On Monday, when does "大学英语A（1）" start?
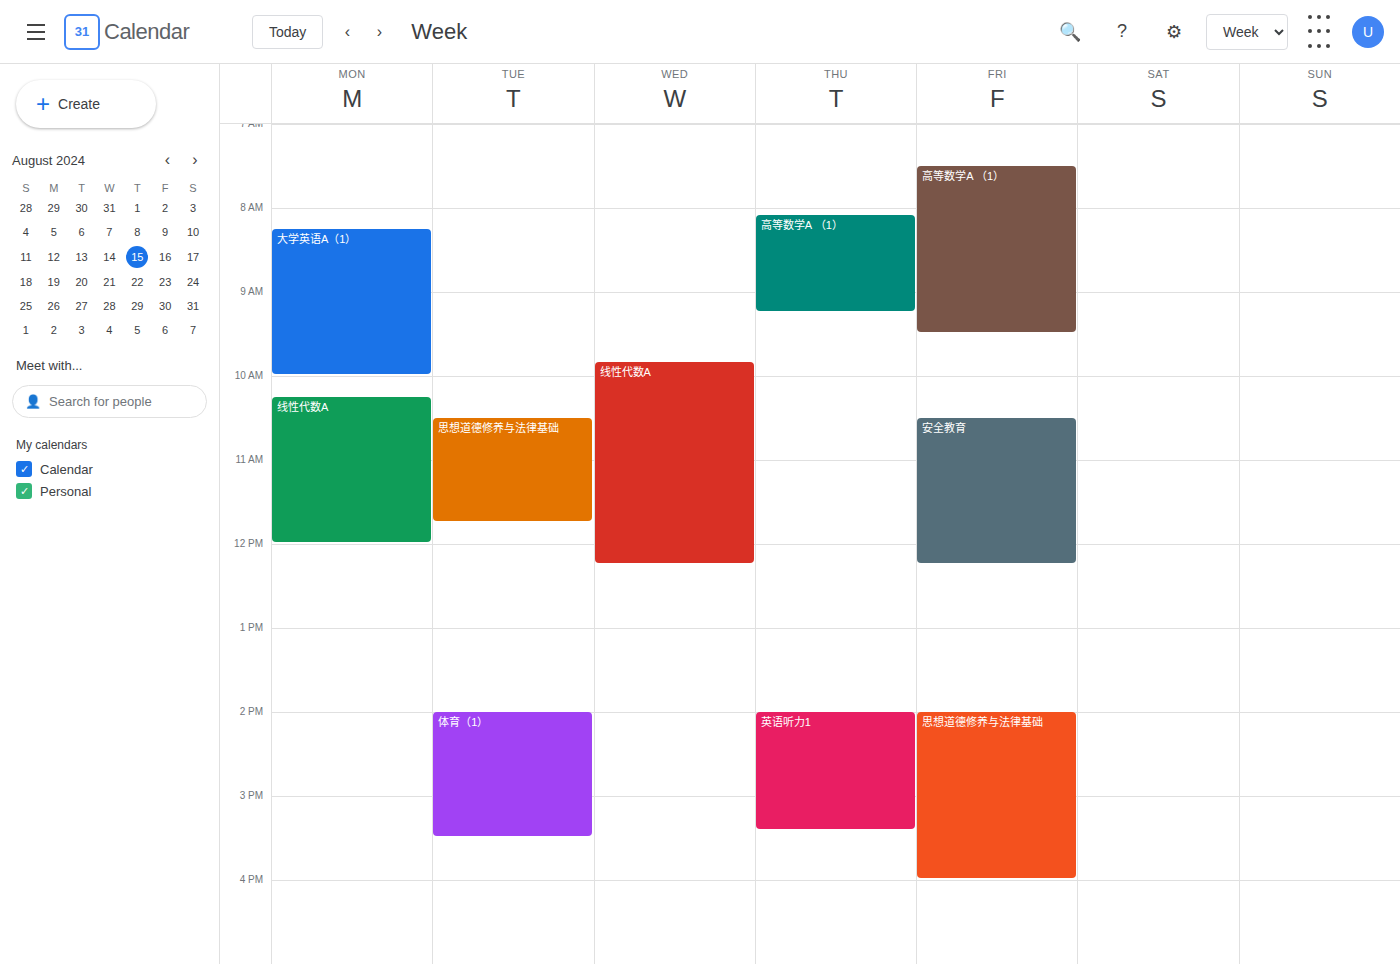
8:15 AM